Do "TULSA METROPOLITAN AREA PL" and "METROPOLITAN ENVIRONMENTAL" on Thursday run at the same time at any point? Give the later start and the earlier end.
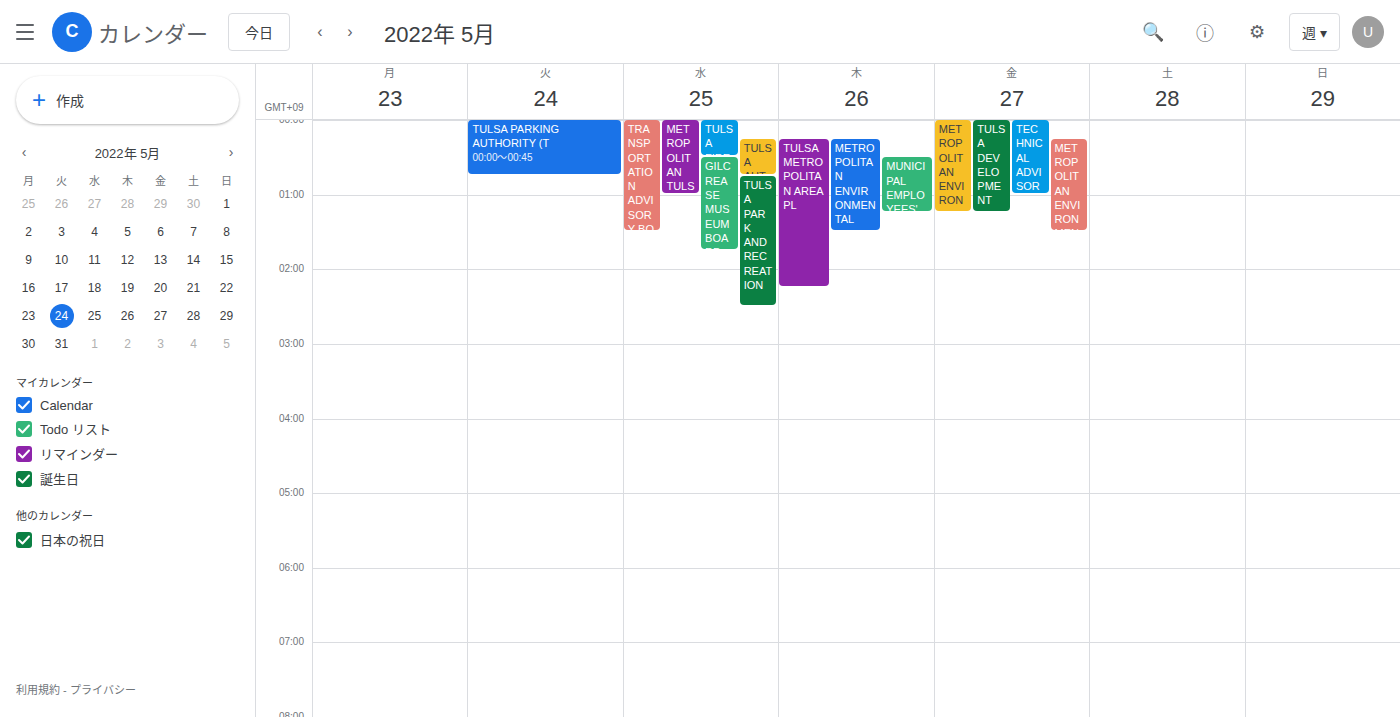
"METROPOLITAN ENVIRONMENTAL" runs 00:15 to 01:30, inside "TULSA METROPOLITAN AREA PL" -- they overlap.